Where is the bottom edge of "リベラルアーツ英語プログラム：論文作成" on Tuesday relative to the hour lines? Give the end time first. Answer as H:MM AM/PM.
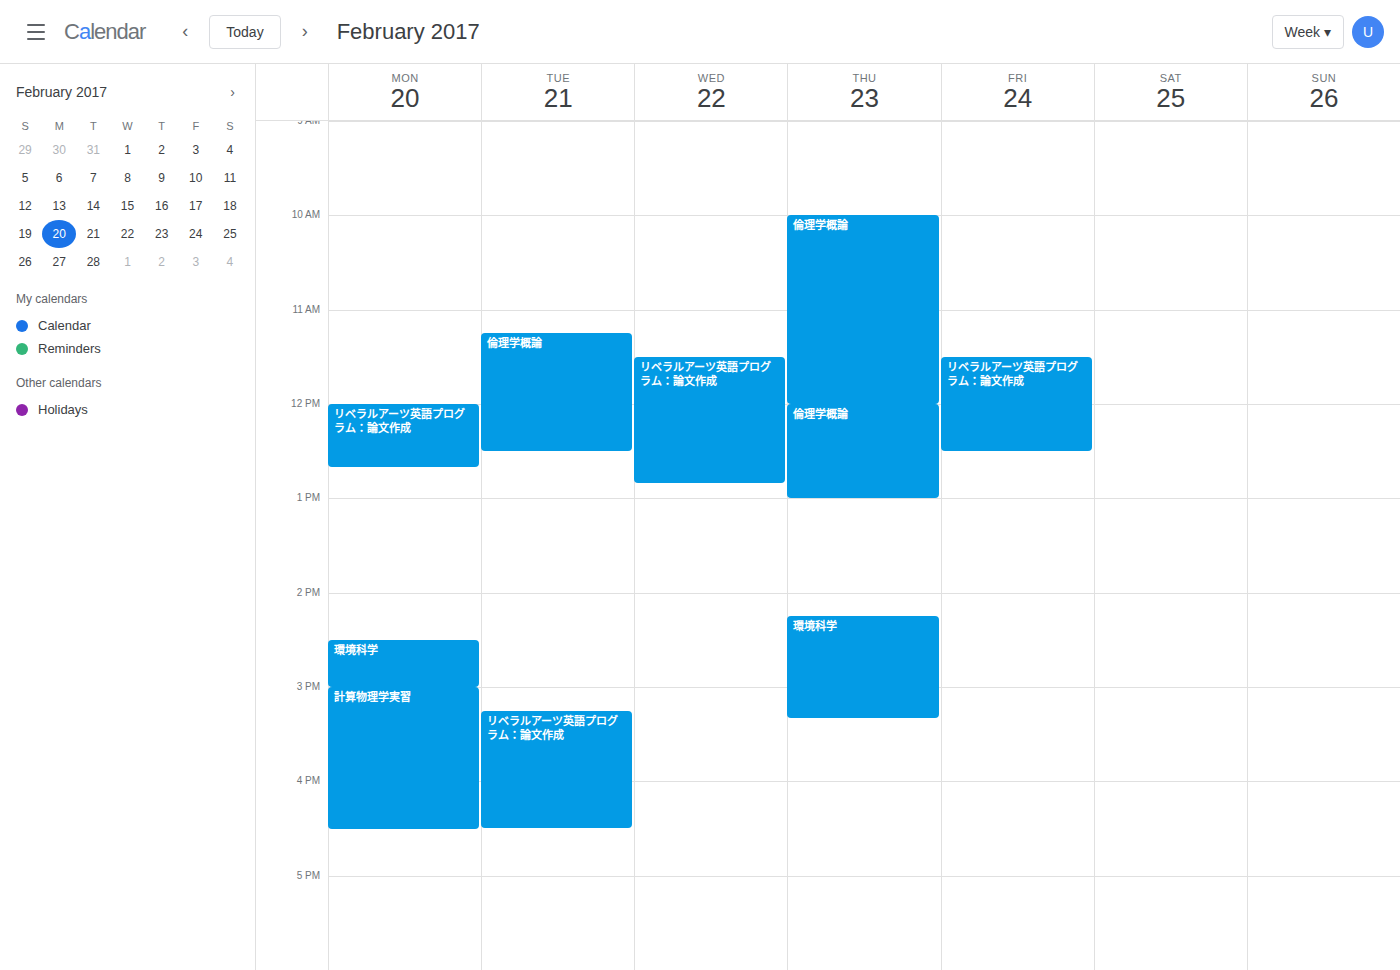
4:30 PM -- halfway between the 4 PM and 5 PM lines.